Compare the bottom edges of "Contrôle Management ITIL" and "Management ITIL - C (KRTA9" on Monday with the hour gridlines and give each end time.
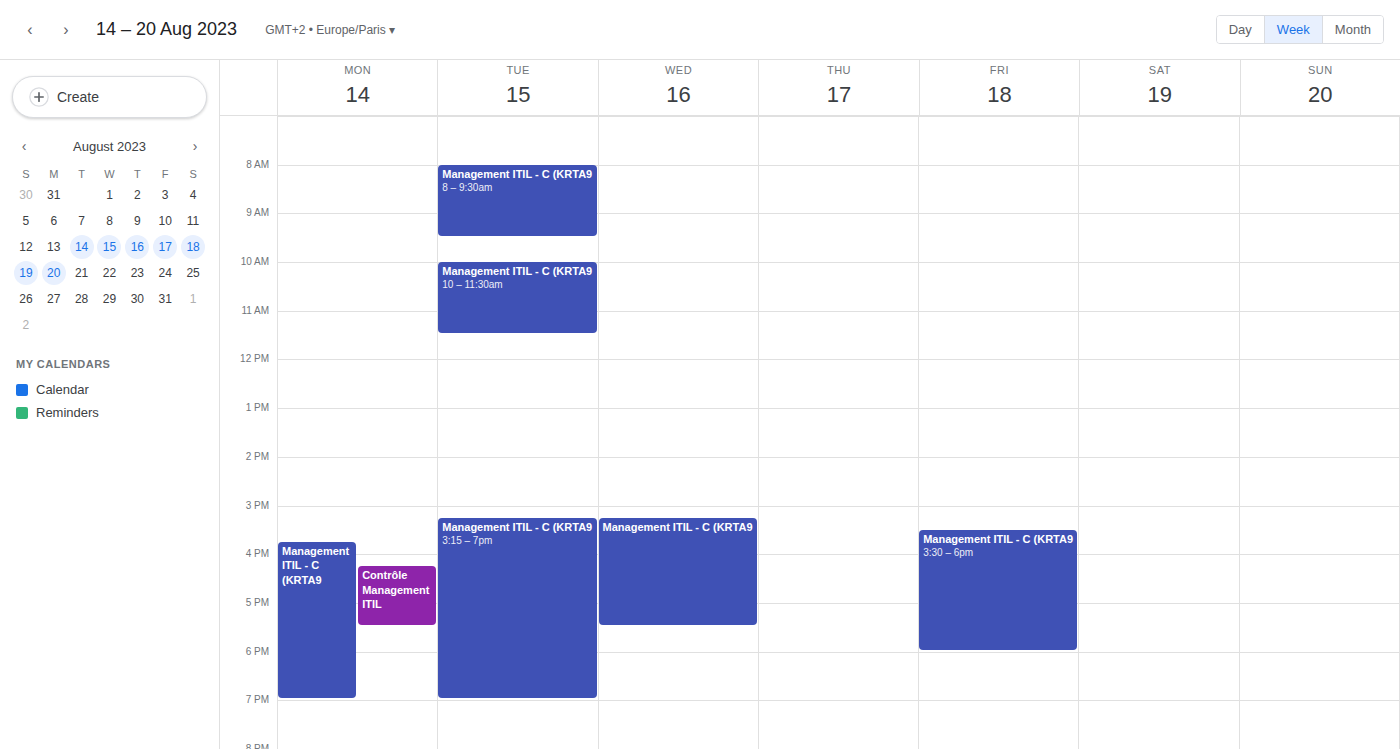
"Contrôle Management ITIL": 5:30 PM, halfway between the 5 PM and 6 PM lines. "Management ITIL - C (KRTA9": 7:00 PM, exactly on the 7 PM line.